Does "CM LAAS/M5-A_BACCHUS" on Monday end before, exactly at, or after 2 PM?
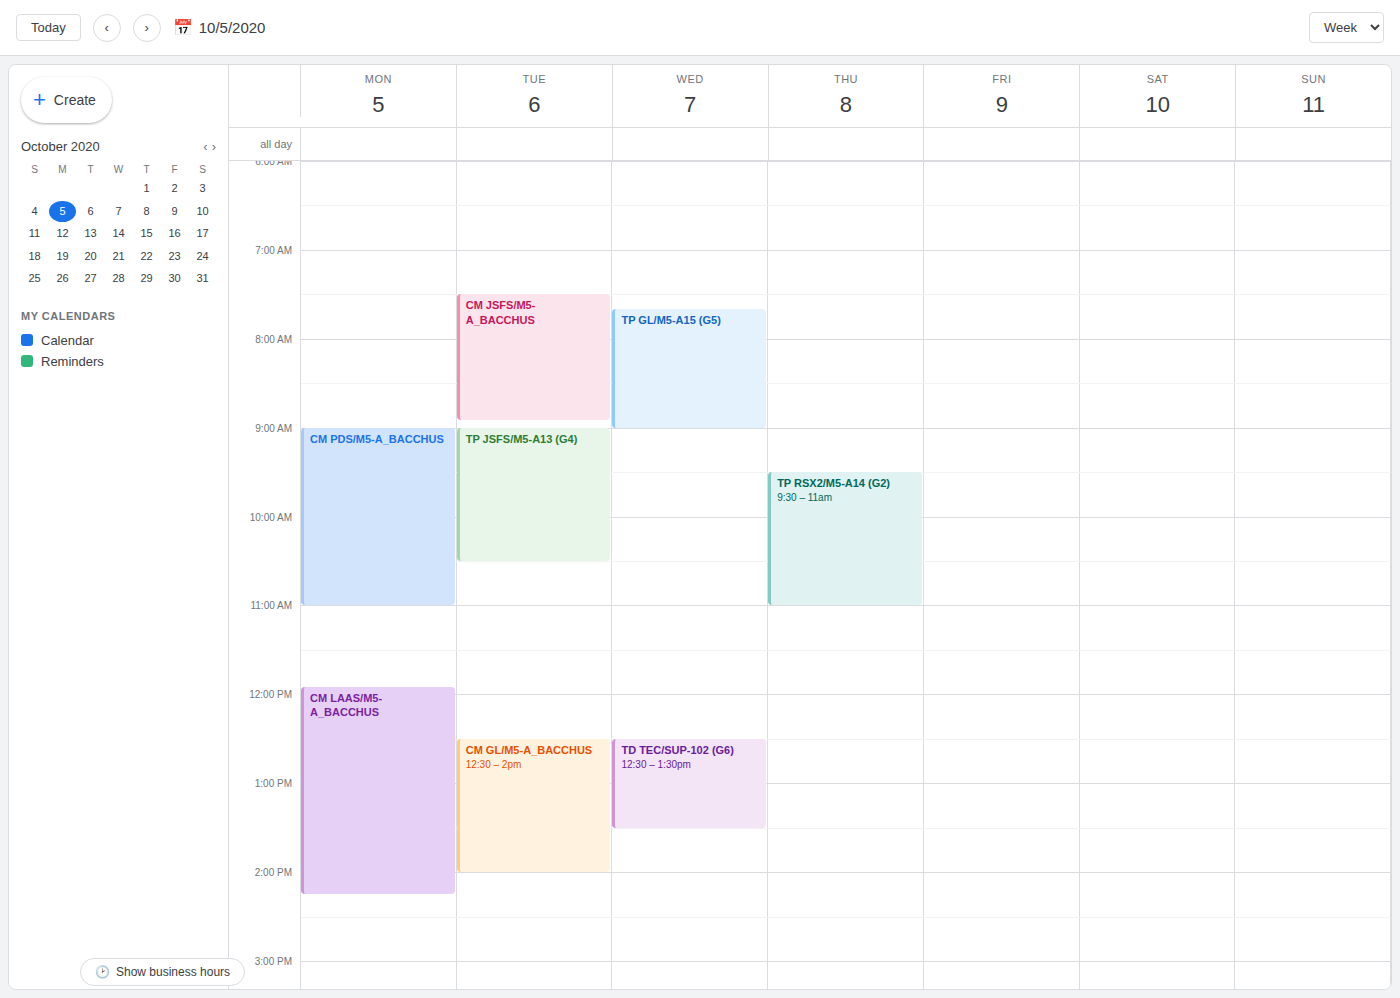
2:15 PM -- after 2 PM, 15 minutes below the 2 PM line.